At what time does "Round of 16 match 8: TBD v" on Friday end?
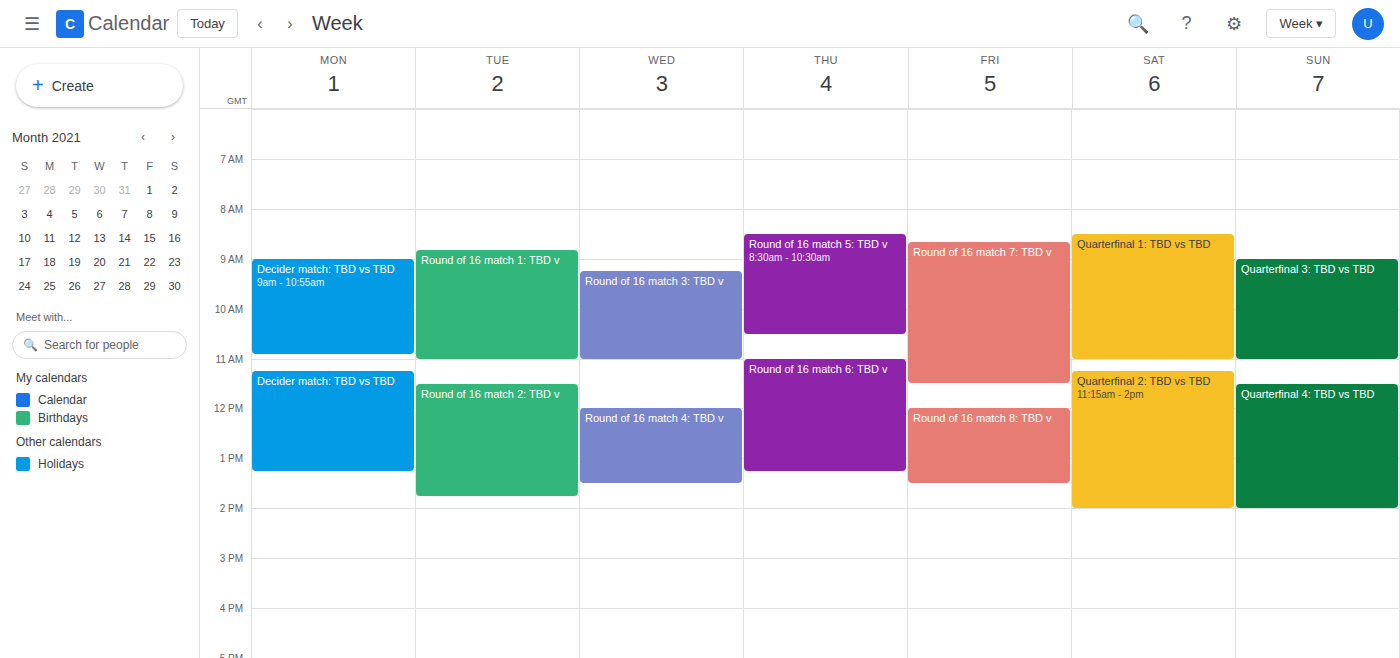
1:30 PM